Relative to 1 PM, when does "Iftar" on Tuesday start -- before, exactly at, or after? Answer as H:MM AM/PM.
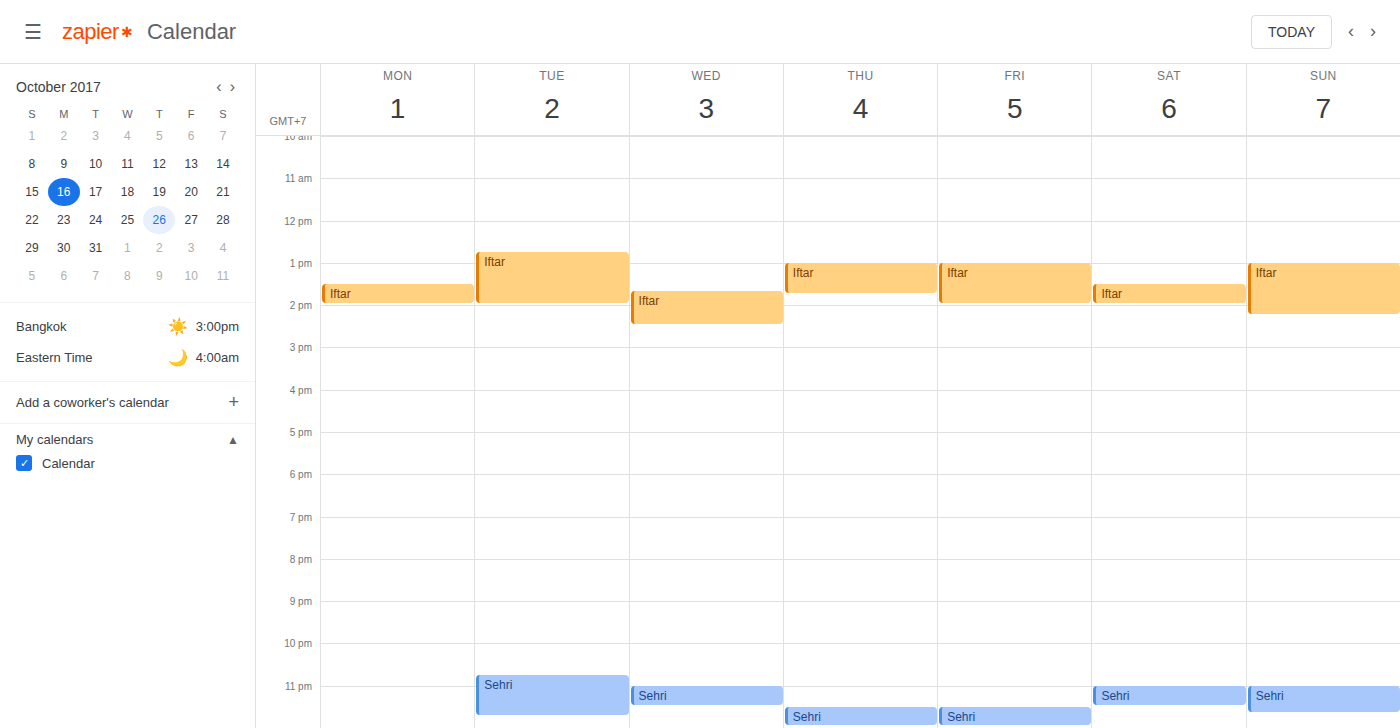
12:45 PM -- before 1 PM, 15 minutes above the 1 PM line.